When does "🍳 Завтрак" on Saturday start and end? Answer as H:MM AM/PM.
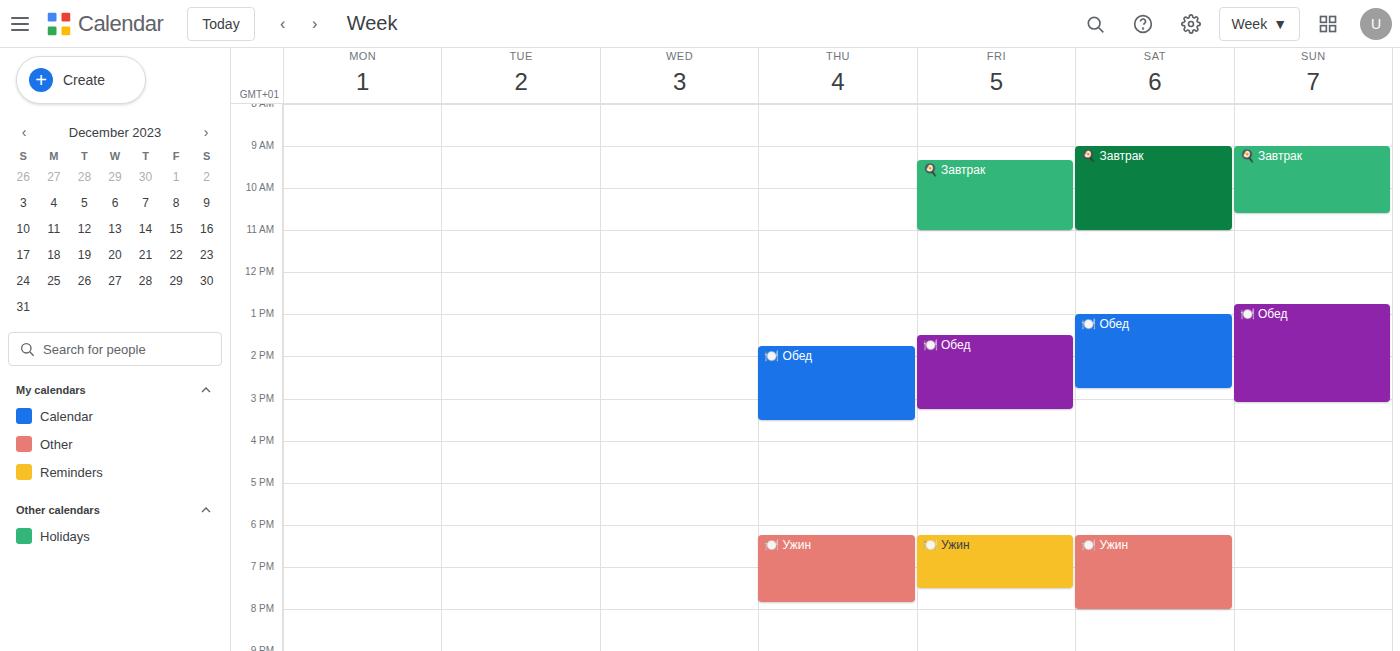
9:00 AM to 11:00 AM